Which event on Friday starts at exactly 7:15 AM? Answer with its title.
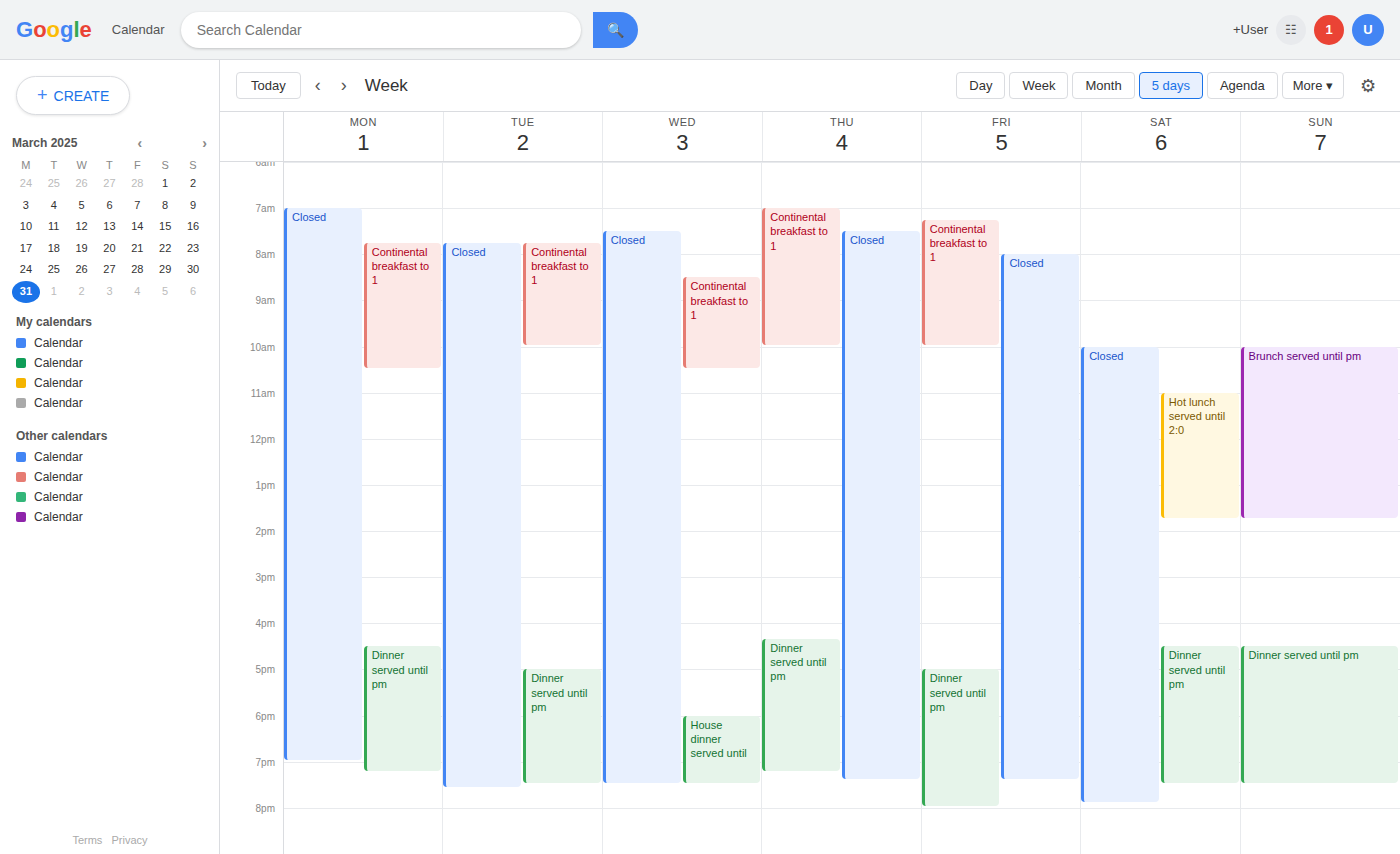
"Continental breakfast to 1"